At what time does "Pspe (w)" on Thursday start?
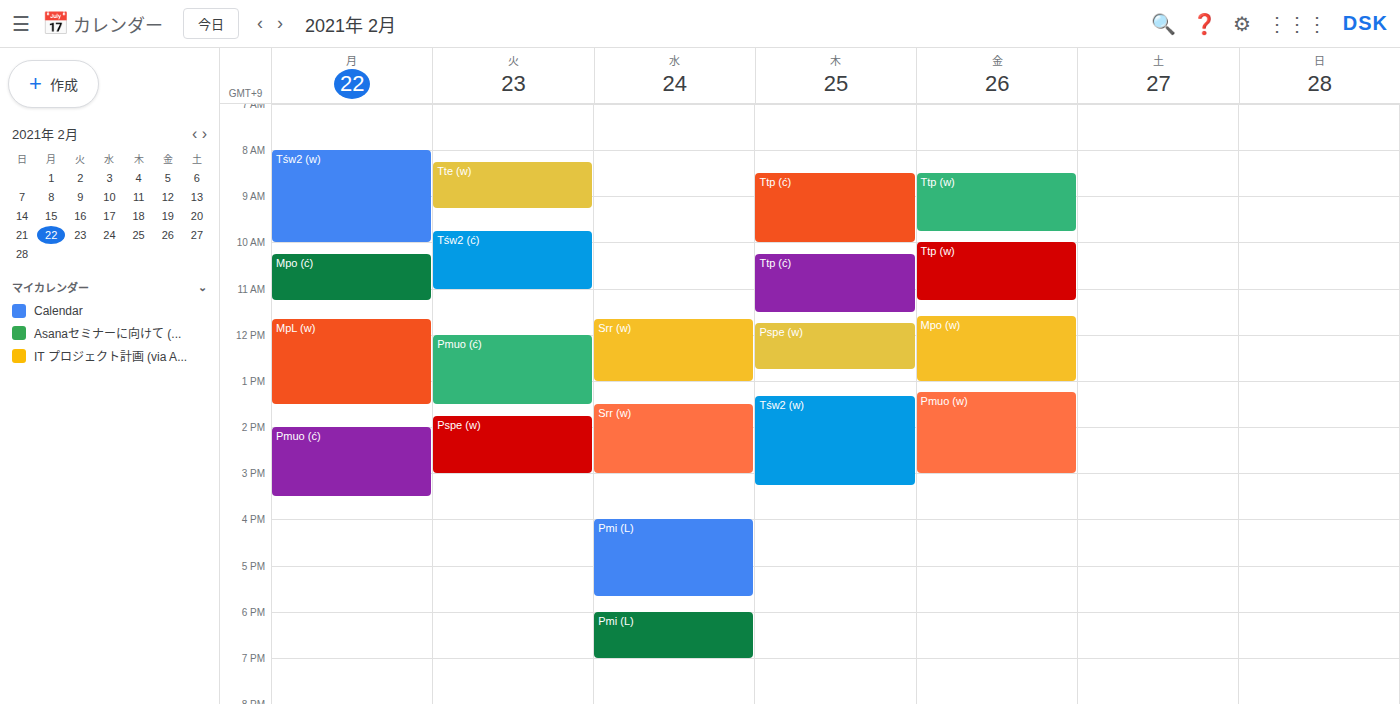
11:45 AM